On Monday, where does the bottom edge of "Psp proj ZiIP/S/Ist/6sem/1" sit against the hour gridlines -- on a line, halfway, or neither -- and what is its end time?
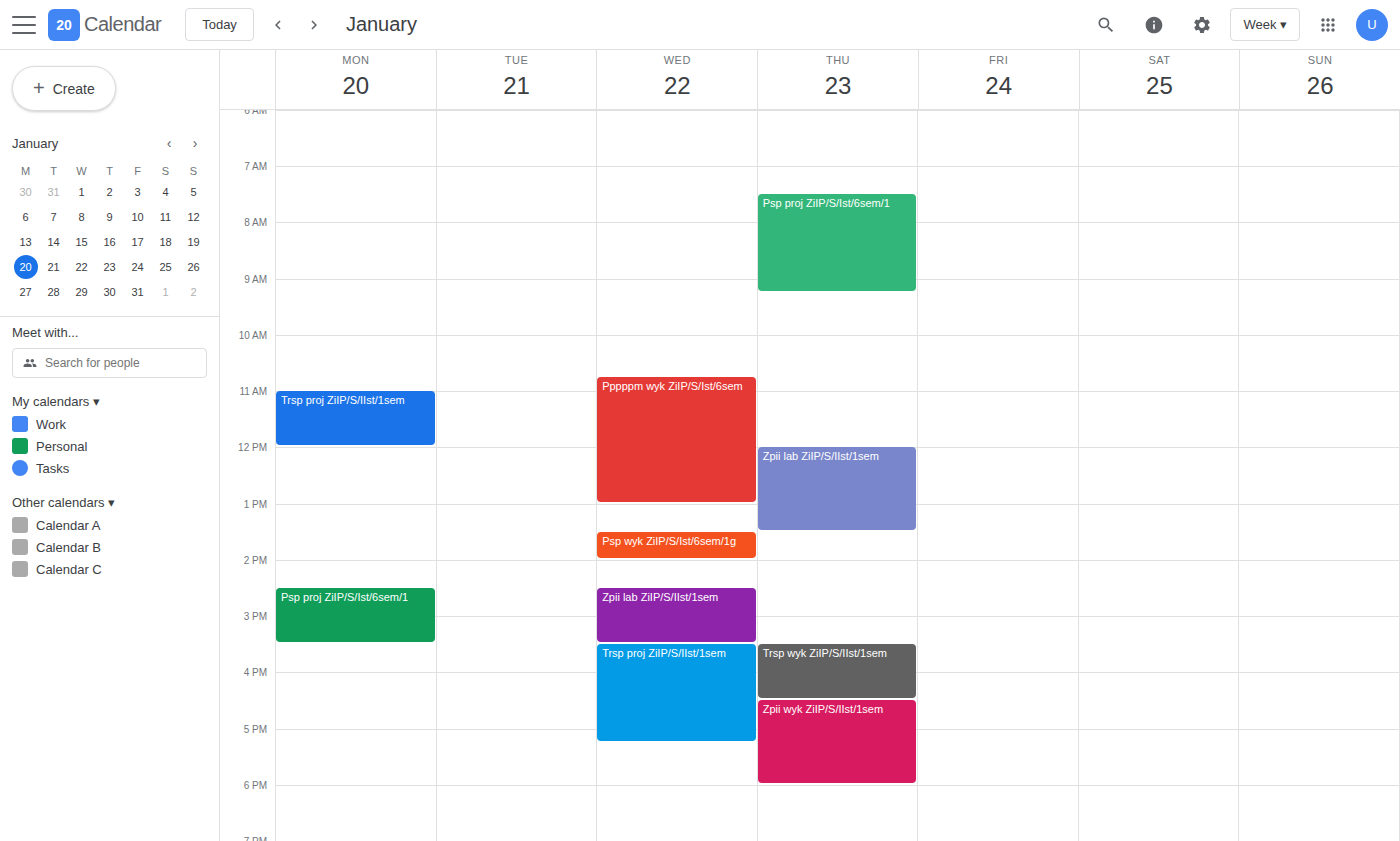
3:30 PM -- halfway between the 3 PM and 4 PM lines.